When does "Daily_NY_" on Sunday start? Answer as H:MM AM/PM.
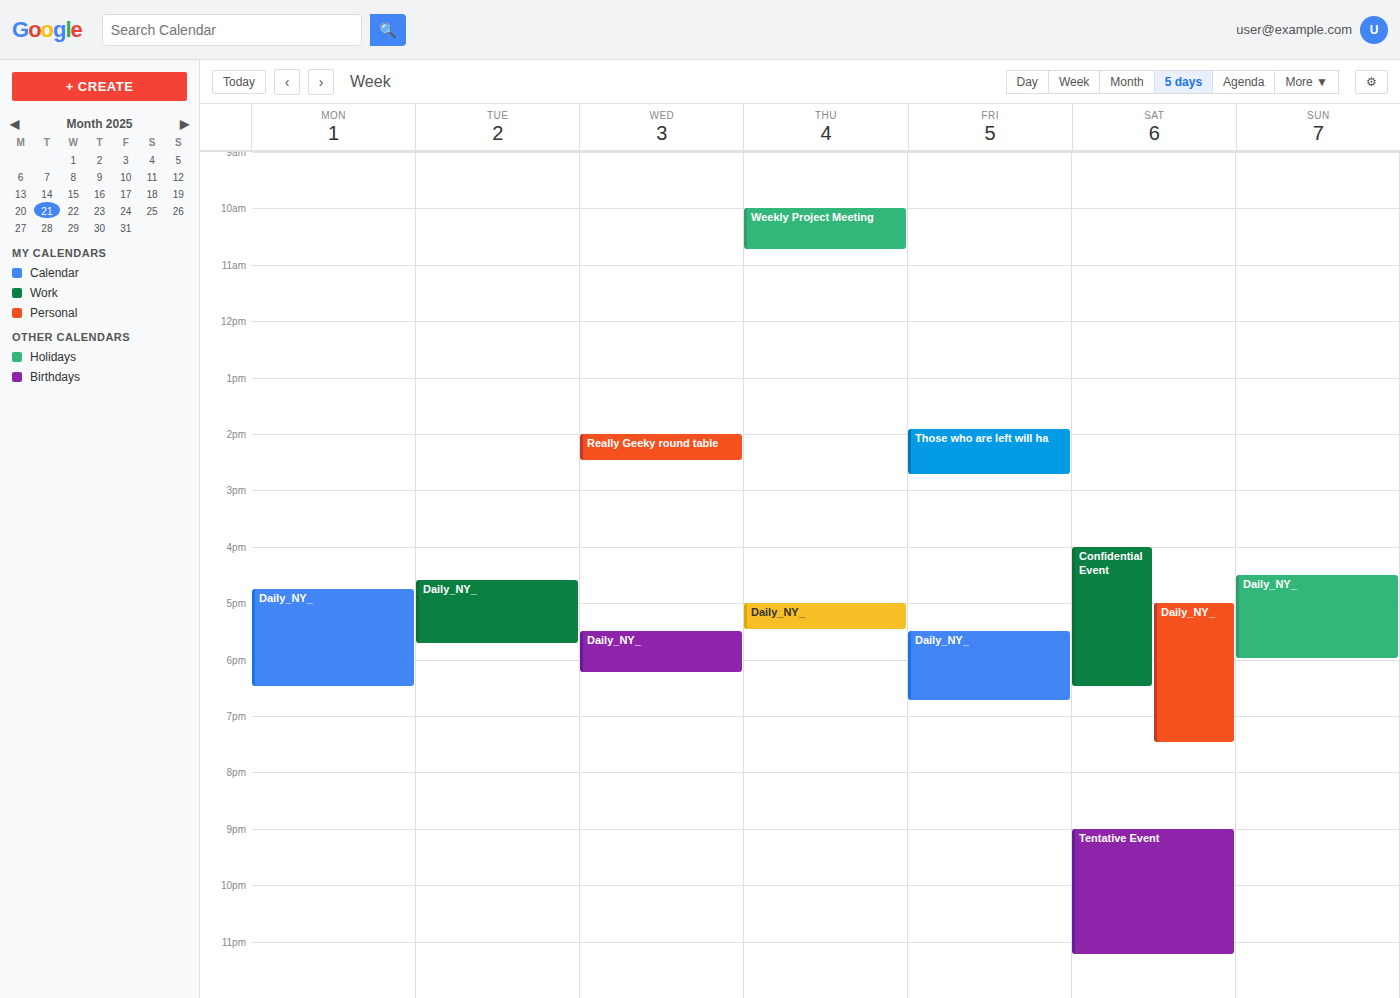
4:30 PM